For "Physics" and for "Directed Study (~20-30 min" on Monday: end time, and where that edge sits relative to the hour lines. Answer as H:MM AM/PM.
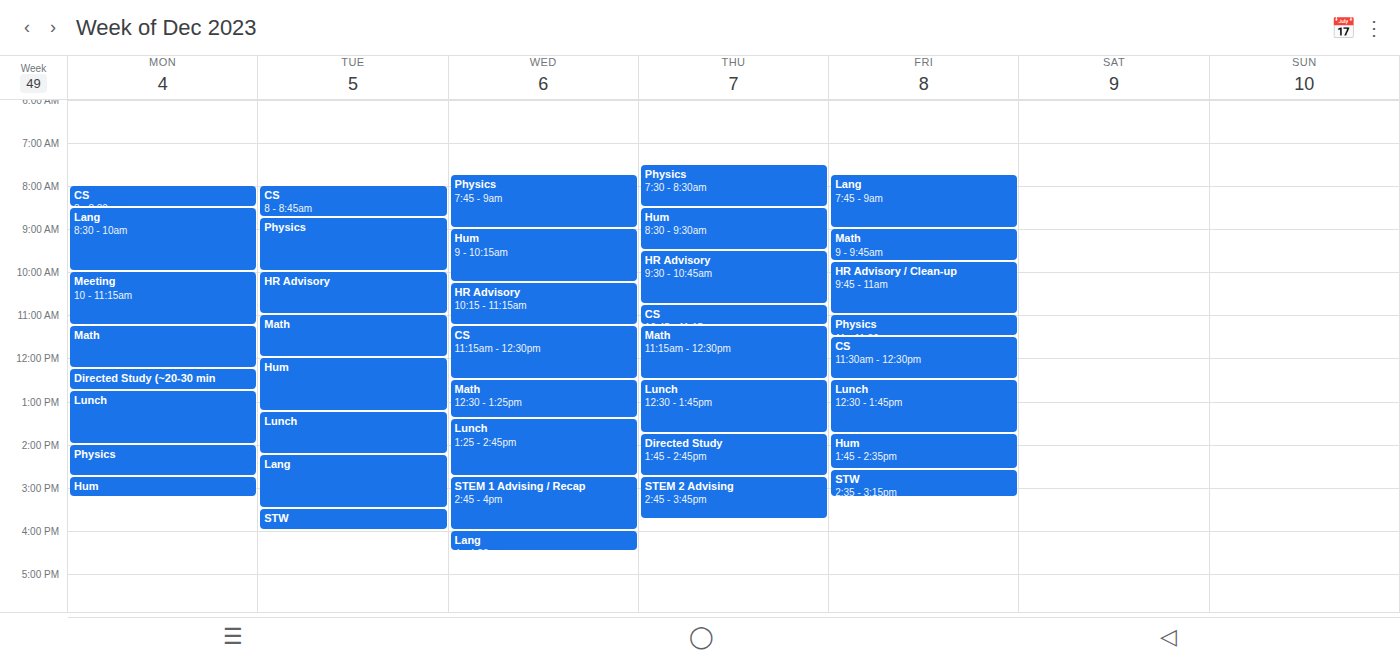
"Physics": 2:45 PM, neither: three quarters of the way from the 2 PM line to the 3 PM line. "Directed Study (~20-30 min": 12:45 PM, neither: three quarters of the way from the 12 PM line to the 1 PM line.